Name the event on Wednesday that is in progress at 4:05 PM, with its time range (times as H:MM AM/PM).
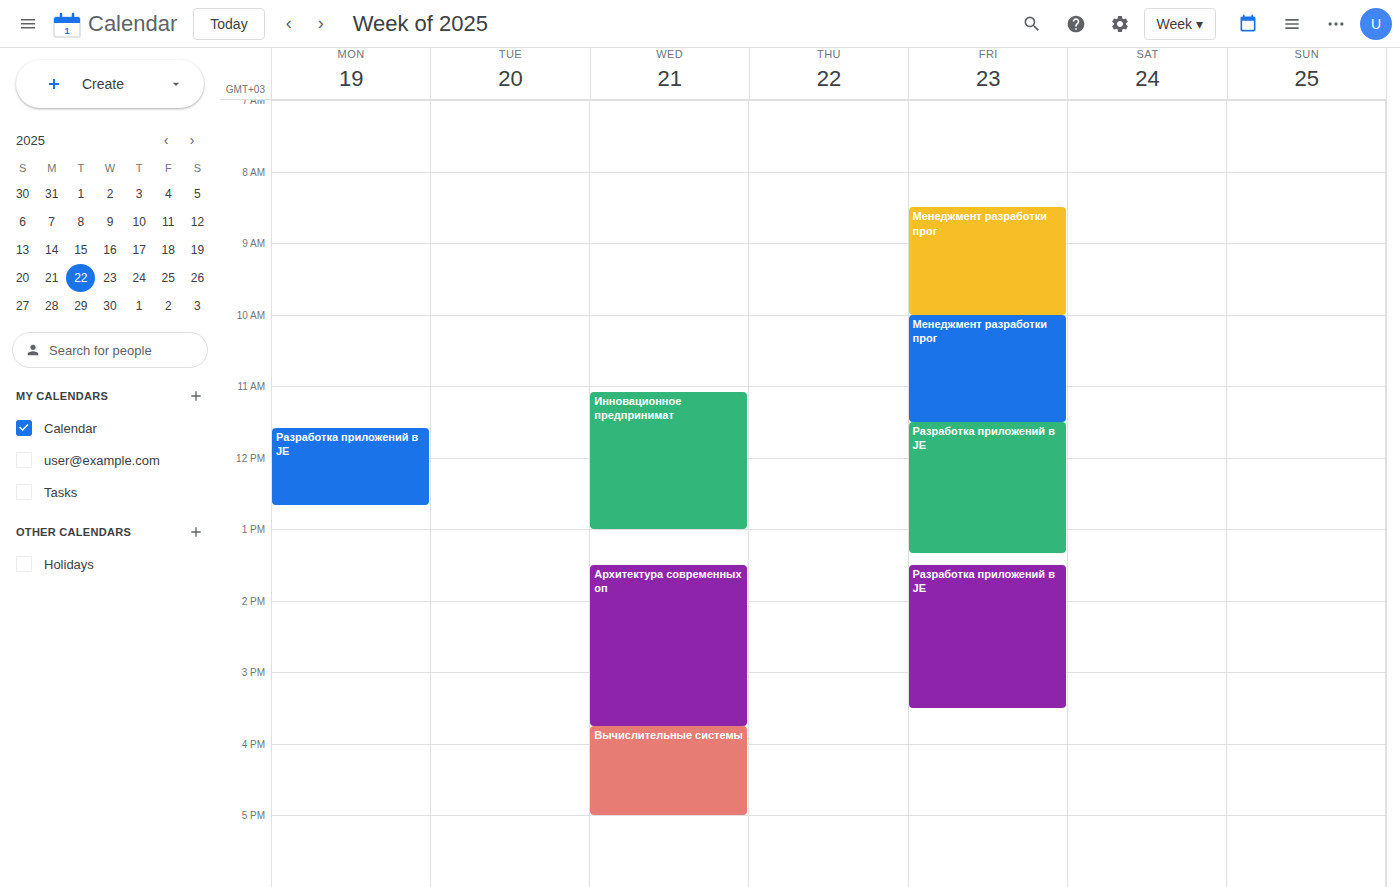
"Вычислительные системы", 3:45 PM to 5:00 PM